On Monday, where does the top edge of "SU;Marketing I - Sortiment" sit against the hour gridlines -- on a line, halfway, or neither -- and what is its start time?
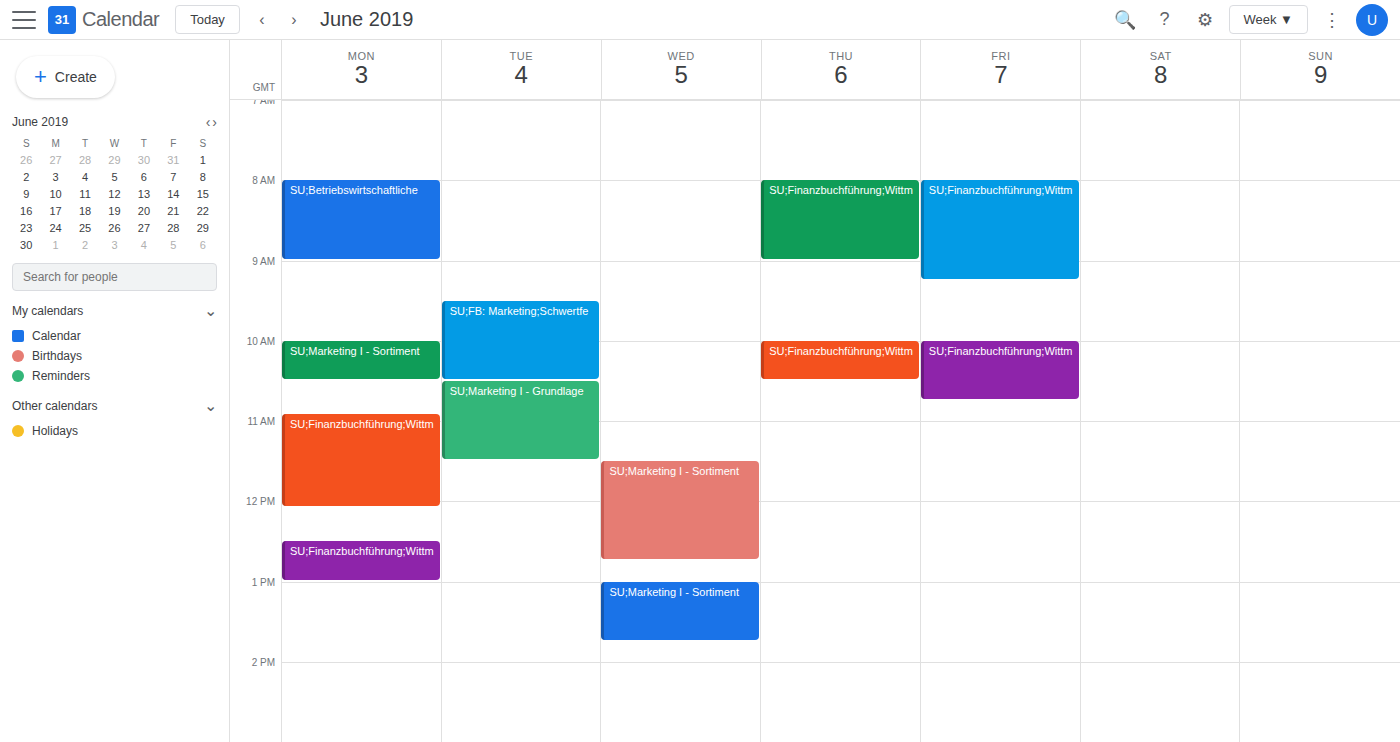
10:00 AM -- exactly on the 10 AM line.